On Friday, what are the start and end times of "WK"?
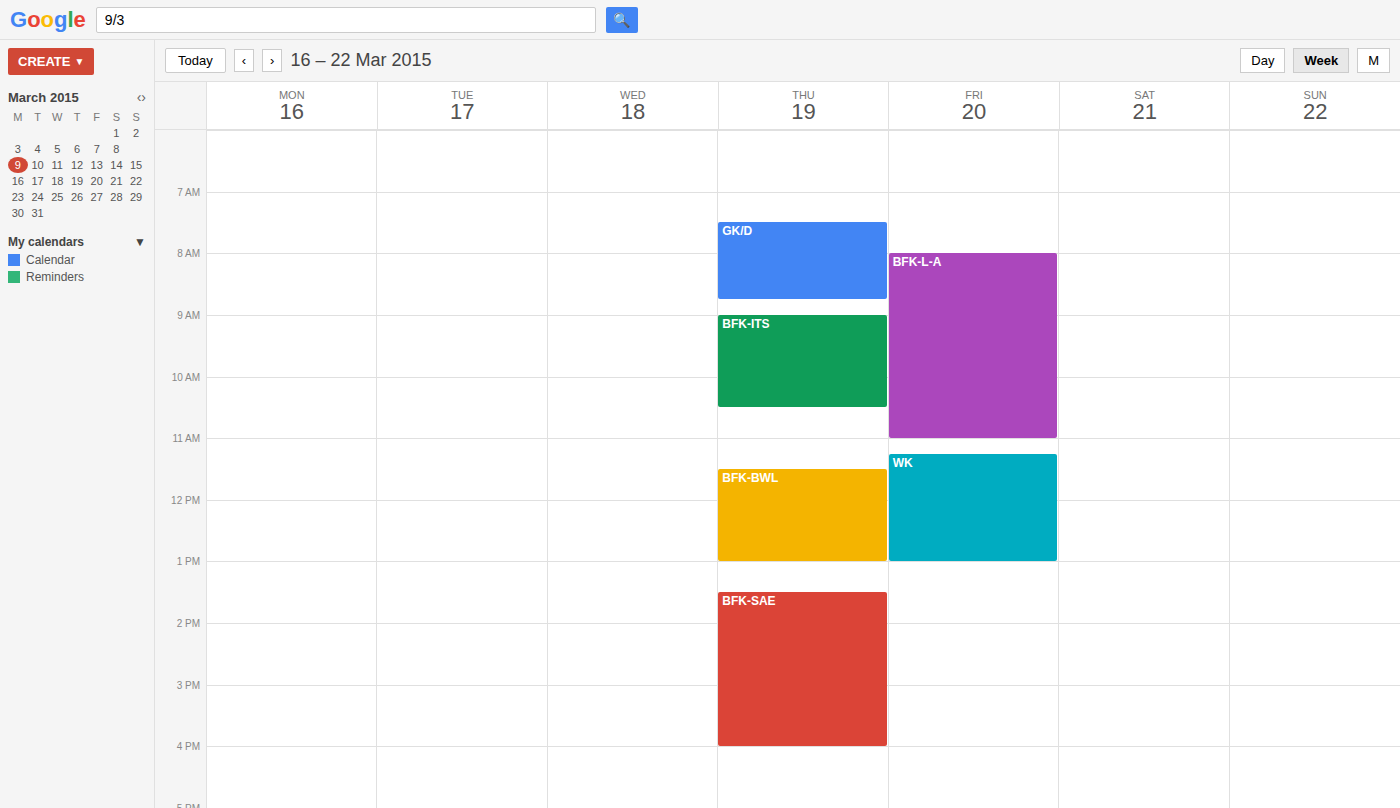
11:15 AM to 1:00 PM